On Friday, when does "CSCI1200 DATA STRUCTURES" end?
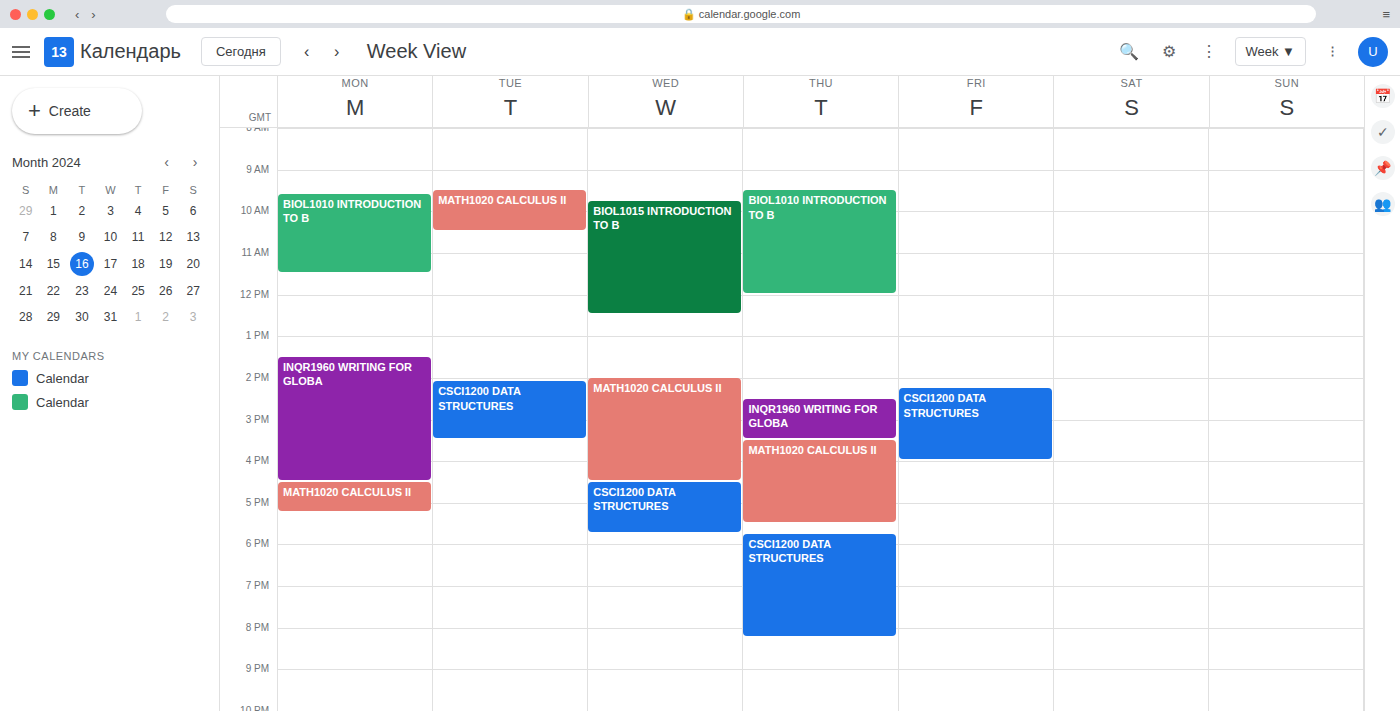
4:00 PM